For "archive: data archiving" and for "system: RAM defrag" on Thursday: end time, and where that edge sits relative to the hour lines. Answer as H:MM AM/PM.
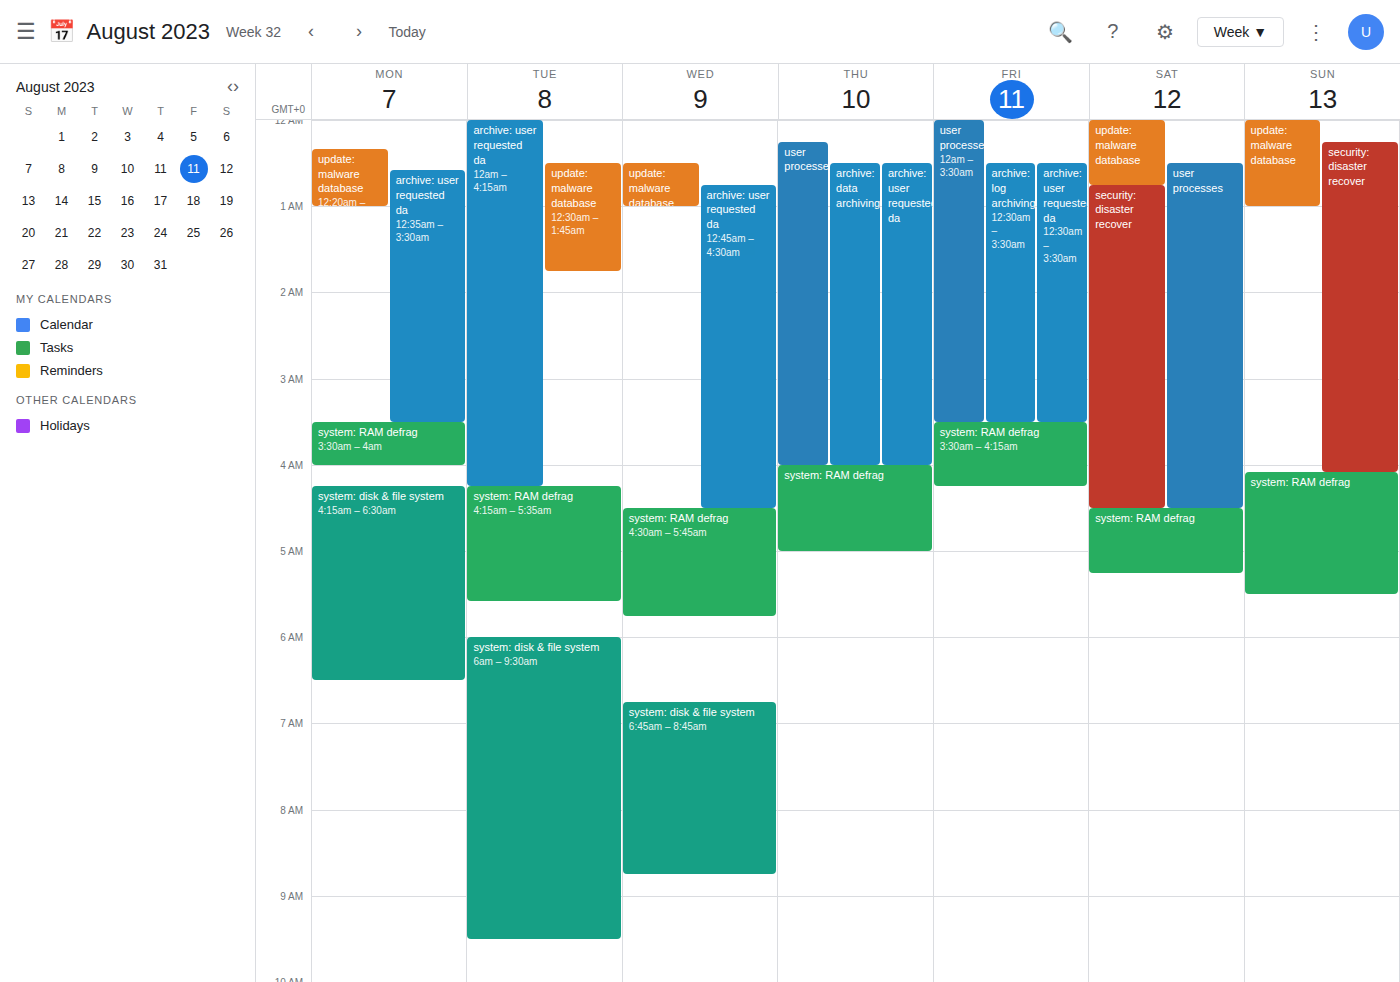
"archive: data archiving": 4:00 AM, exactly on the 4 AM line. "system: RAM defrag": 5:00 AM, exactly on the 5 AM line.